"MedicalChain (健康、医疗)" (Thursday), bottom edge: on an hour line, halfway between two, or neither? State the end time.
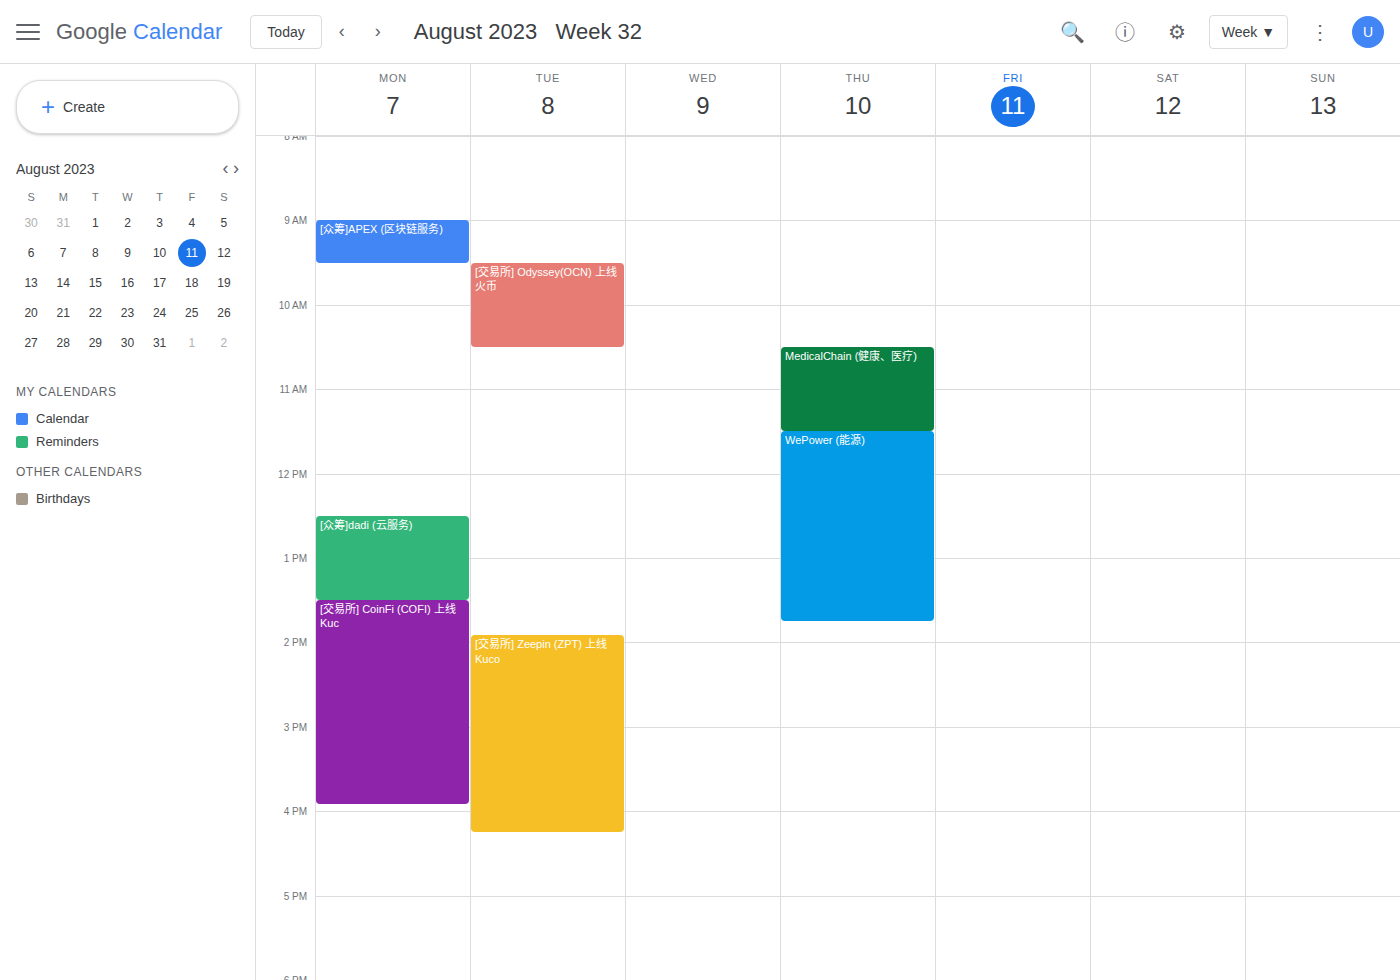
11:30 AM -- halfway between the 11 AM and 12 PM lines.